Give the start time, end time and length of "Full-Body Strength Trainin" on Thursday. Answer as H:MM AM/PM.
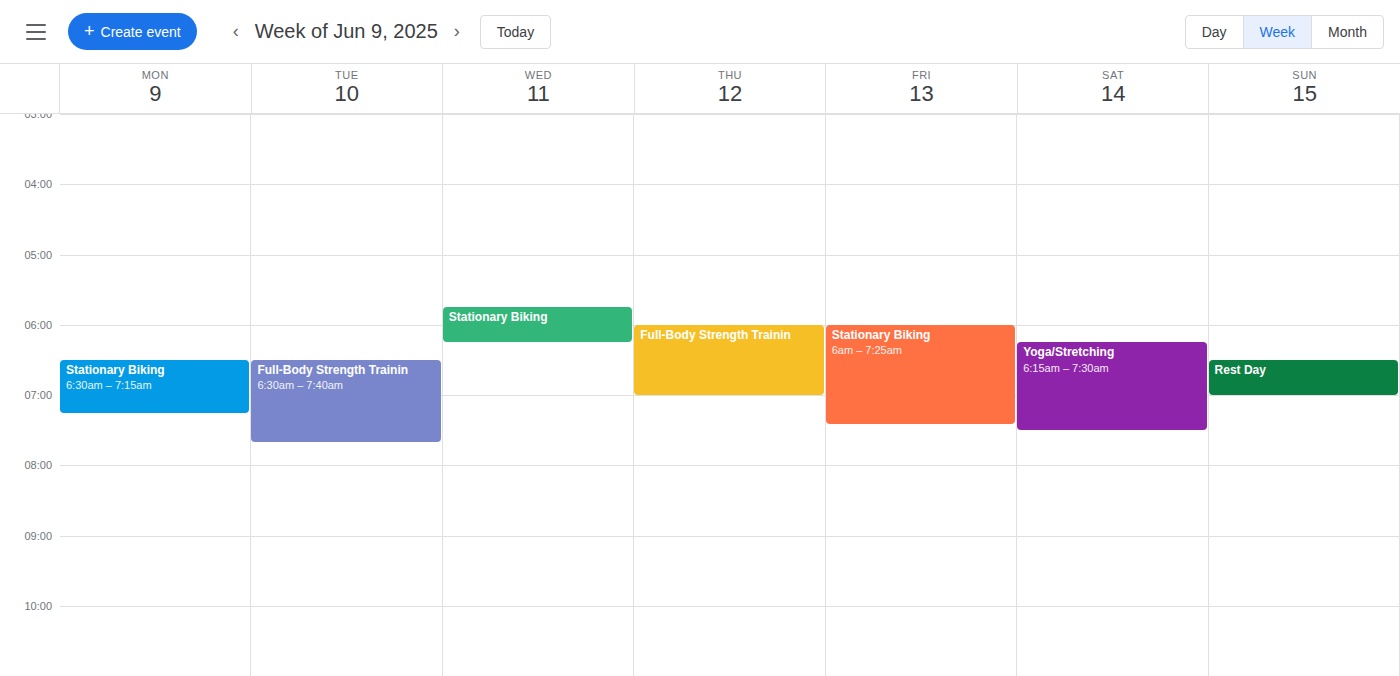
6:00 AM to 7:00 AM, 1 hour